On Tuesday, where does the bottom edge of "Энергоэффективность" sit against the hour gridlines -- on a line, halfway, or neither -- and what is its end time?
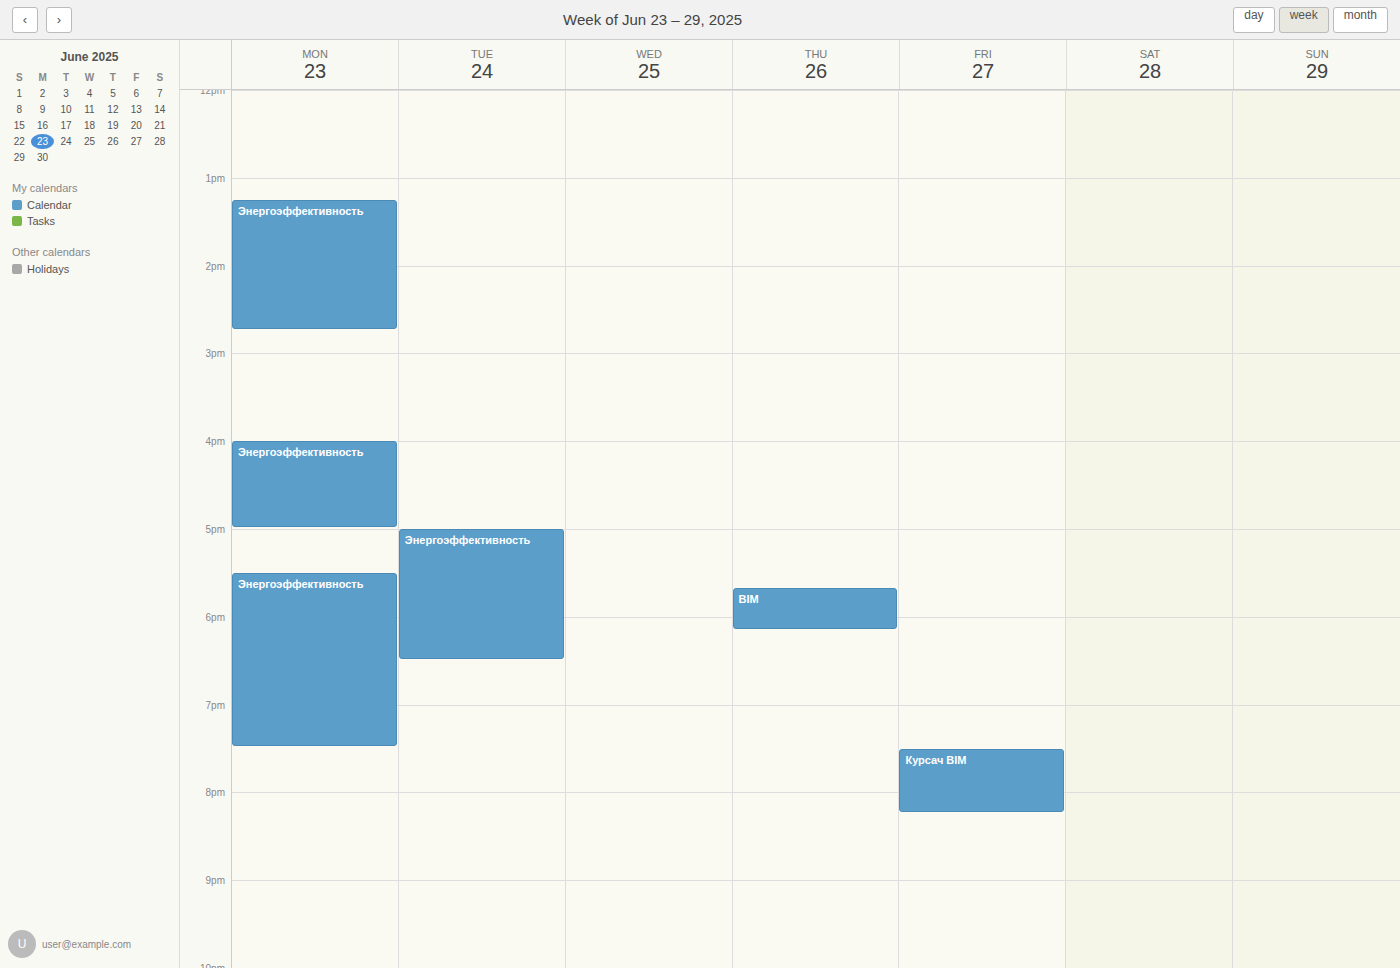
6:30 PM -- halfway between the 6 PM and 7 PM lines.